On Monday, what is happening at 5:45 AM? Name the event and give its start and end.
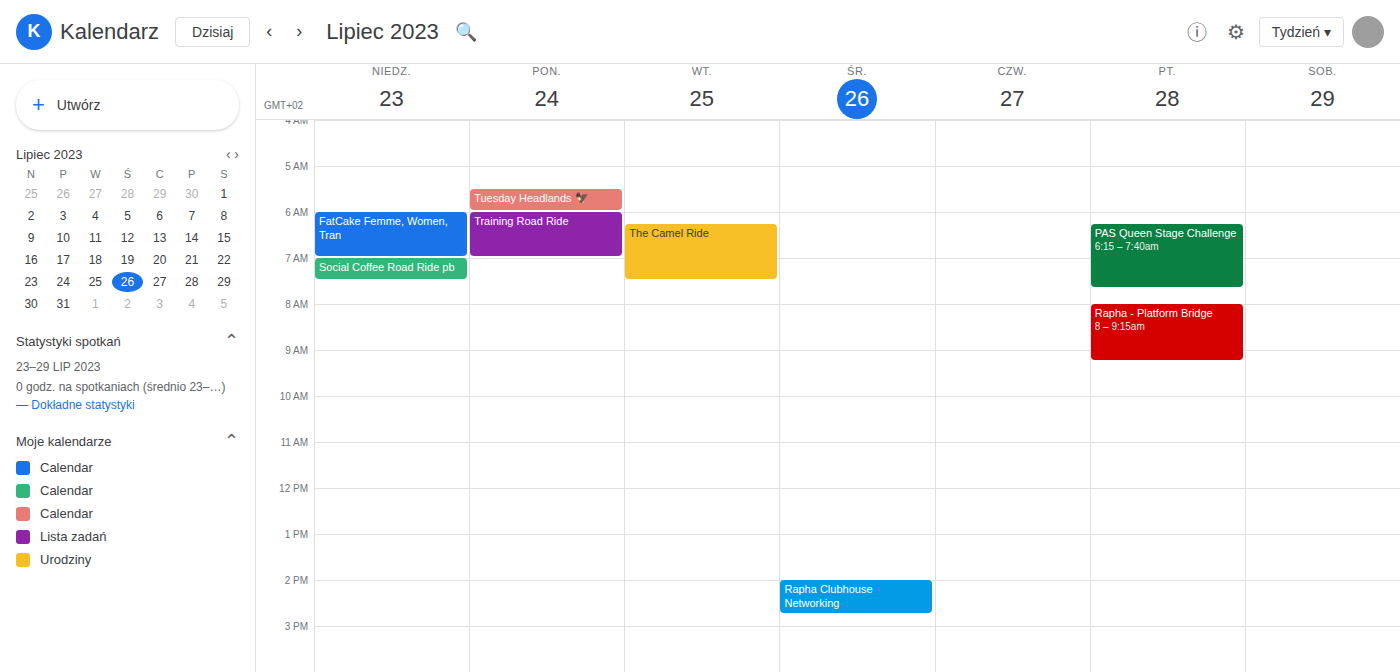
"Tuesday Headlands 🦅", 5:30 AM to 6:00 AM